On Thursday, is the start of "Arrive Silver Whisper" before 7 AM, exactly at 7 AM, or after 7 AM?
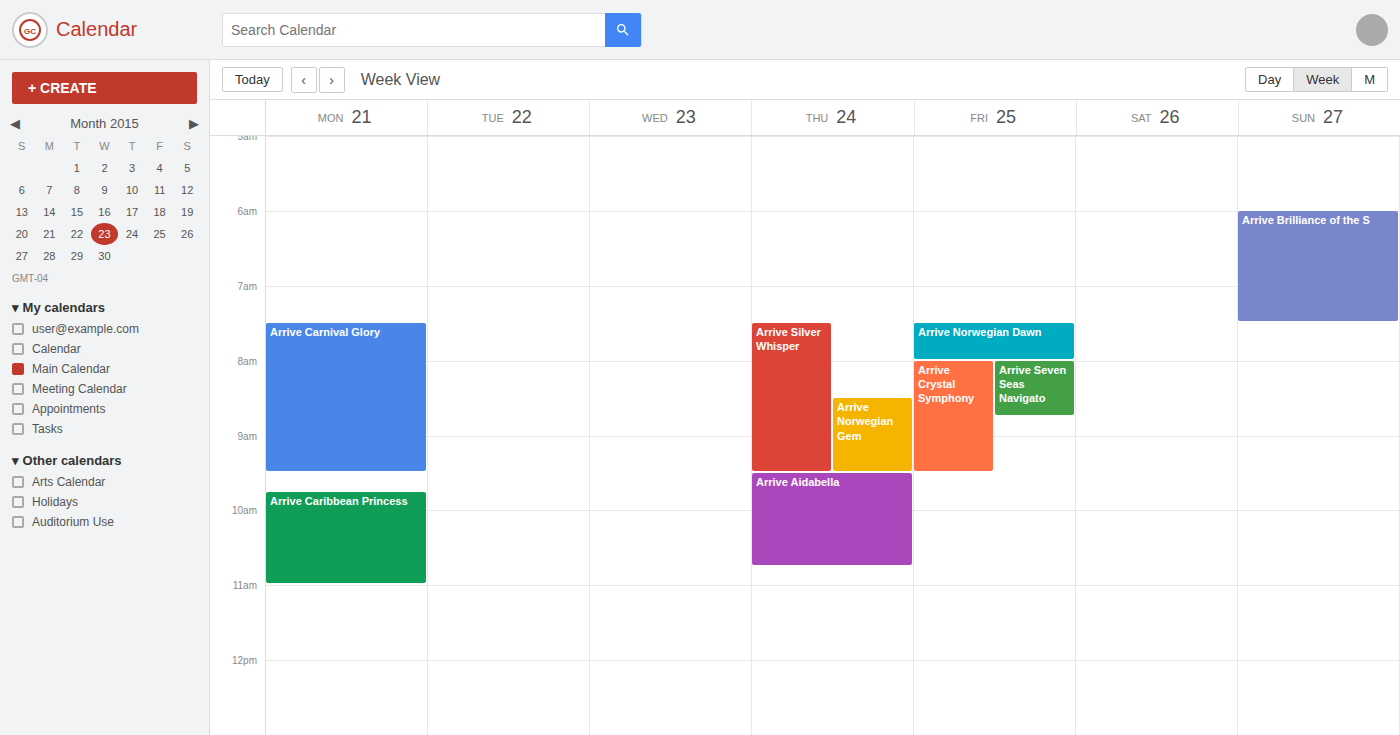
7:30 AM -- after 7 AM, 30 minutes below the 7 AM line.